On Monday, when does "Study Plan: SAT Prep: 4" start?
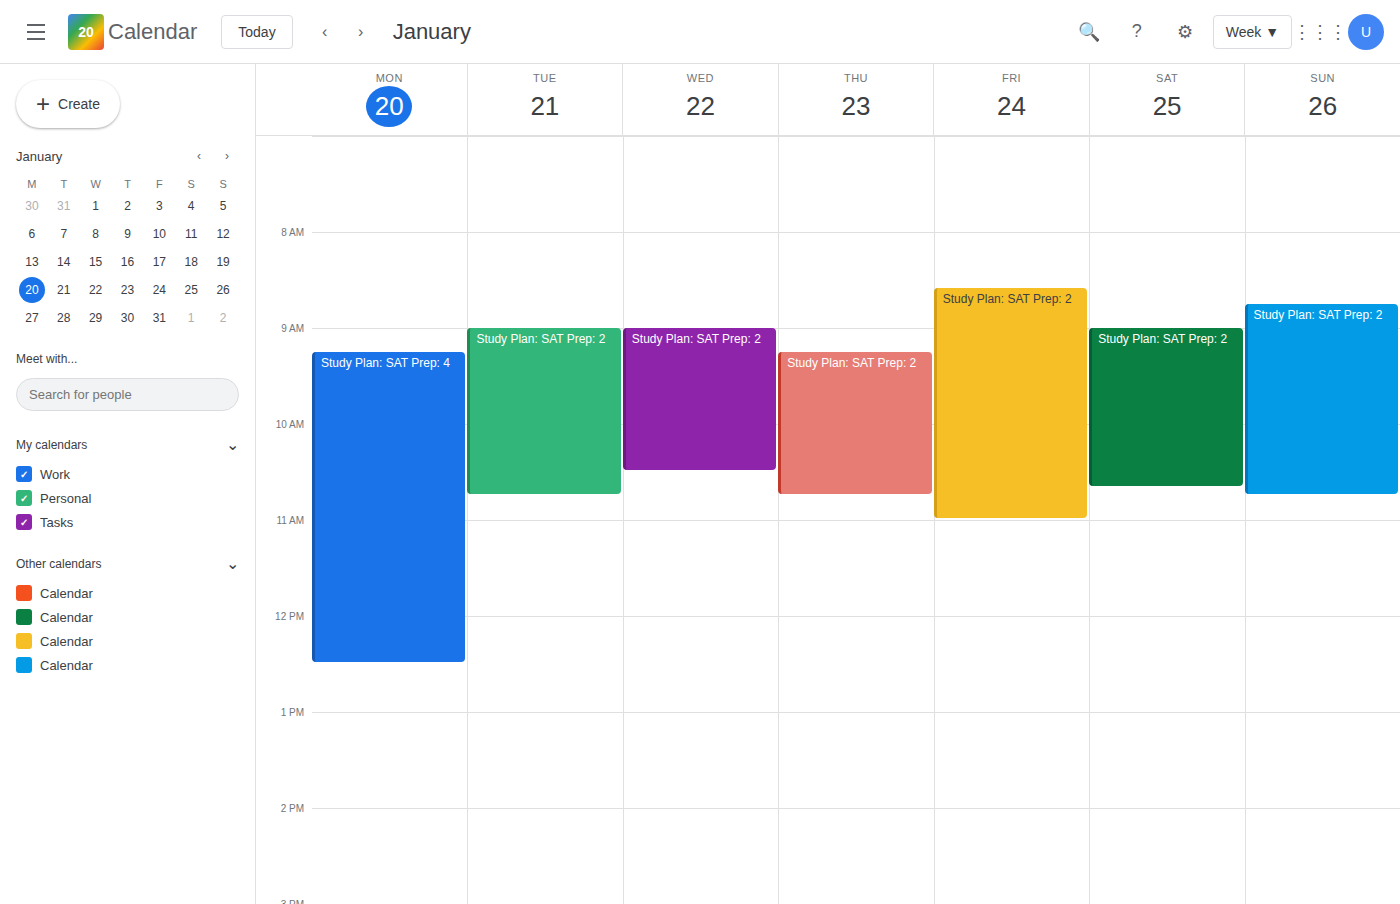
9:15 AM